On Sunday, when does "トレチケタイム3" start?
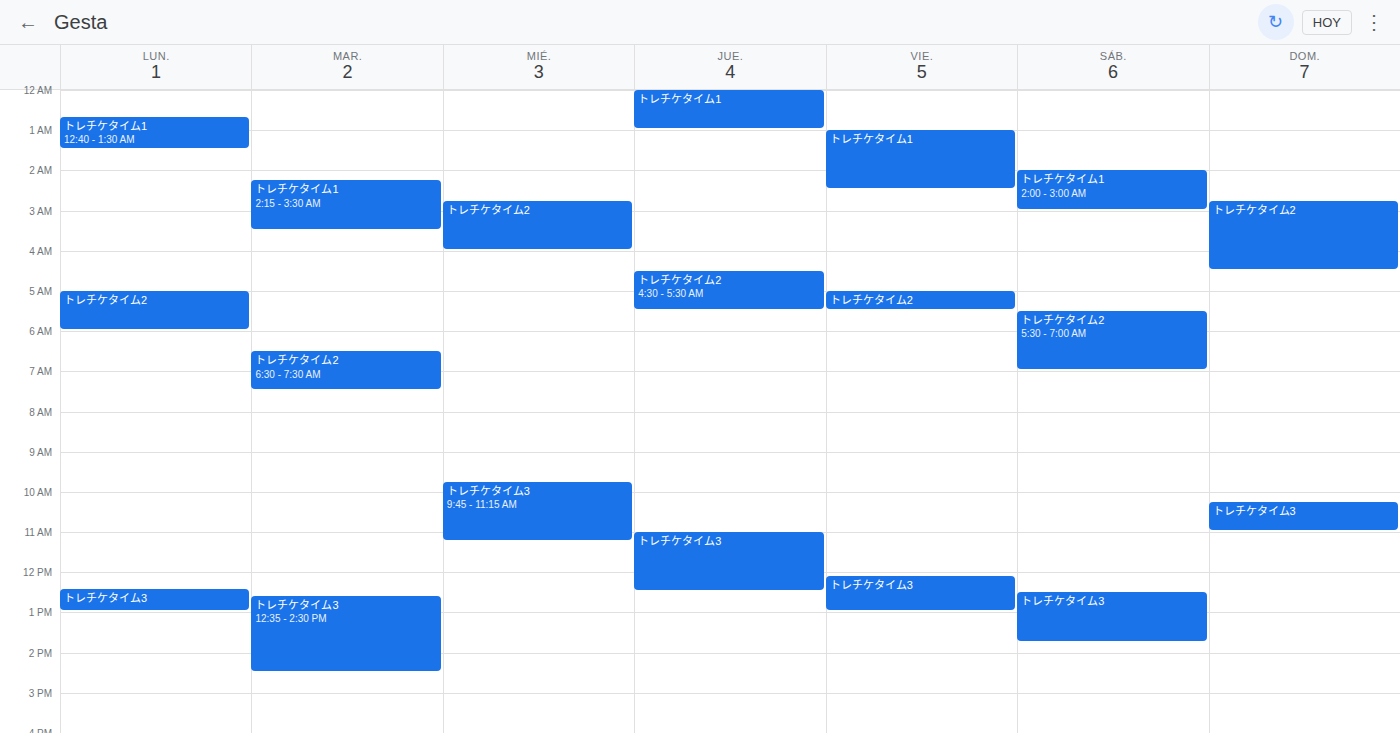
10:15 AM